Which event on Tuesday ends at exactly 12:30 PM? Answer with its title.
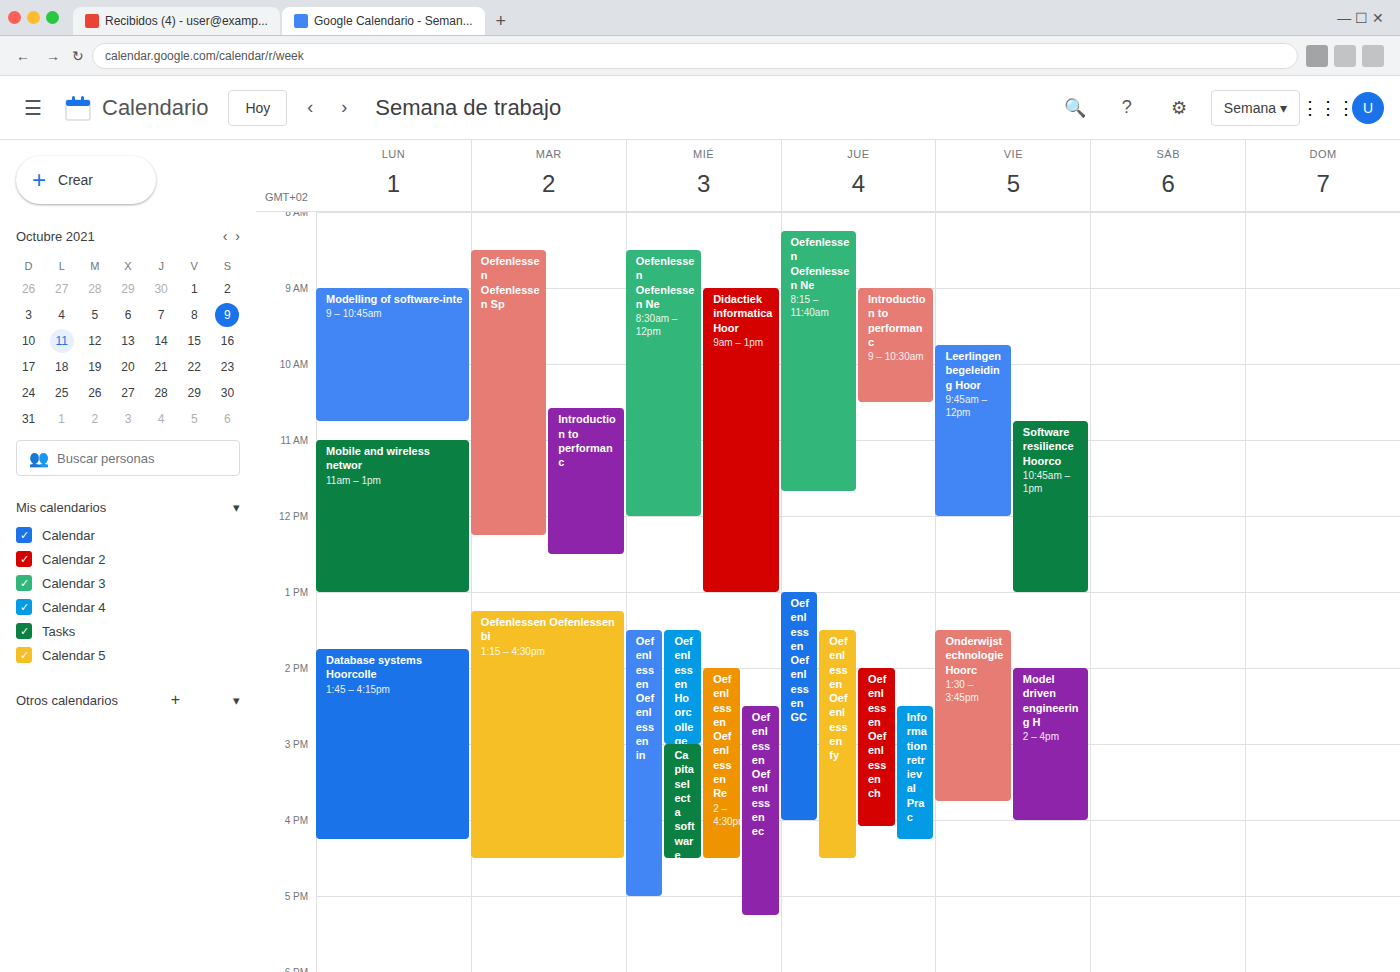
"Introduction to performanc"